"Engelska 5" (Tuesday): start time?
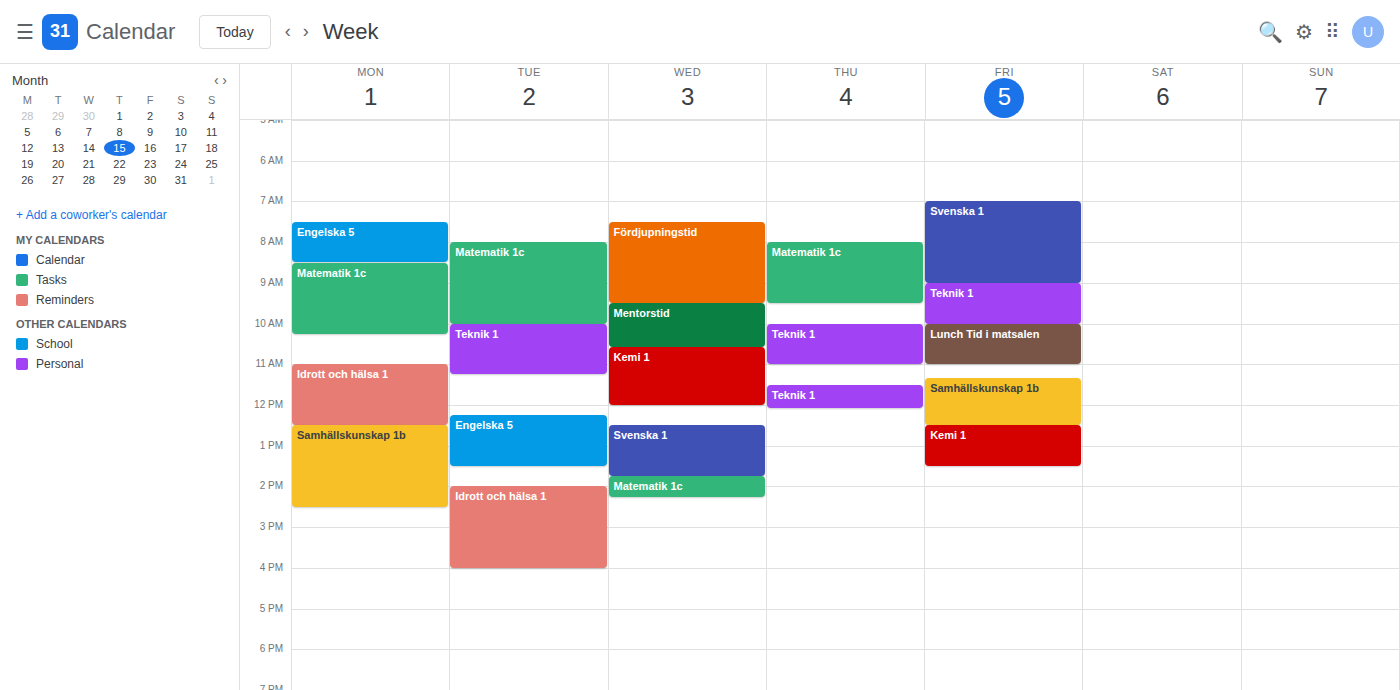
12:15